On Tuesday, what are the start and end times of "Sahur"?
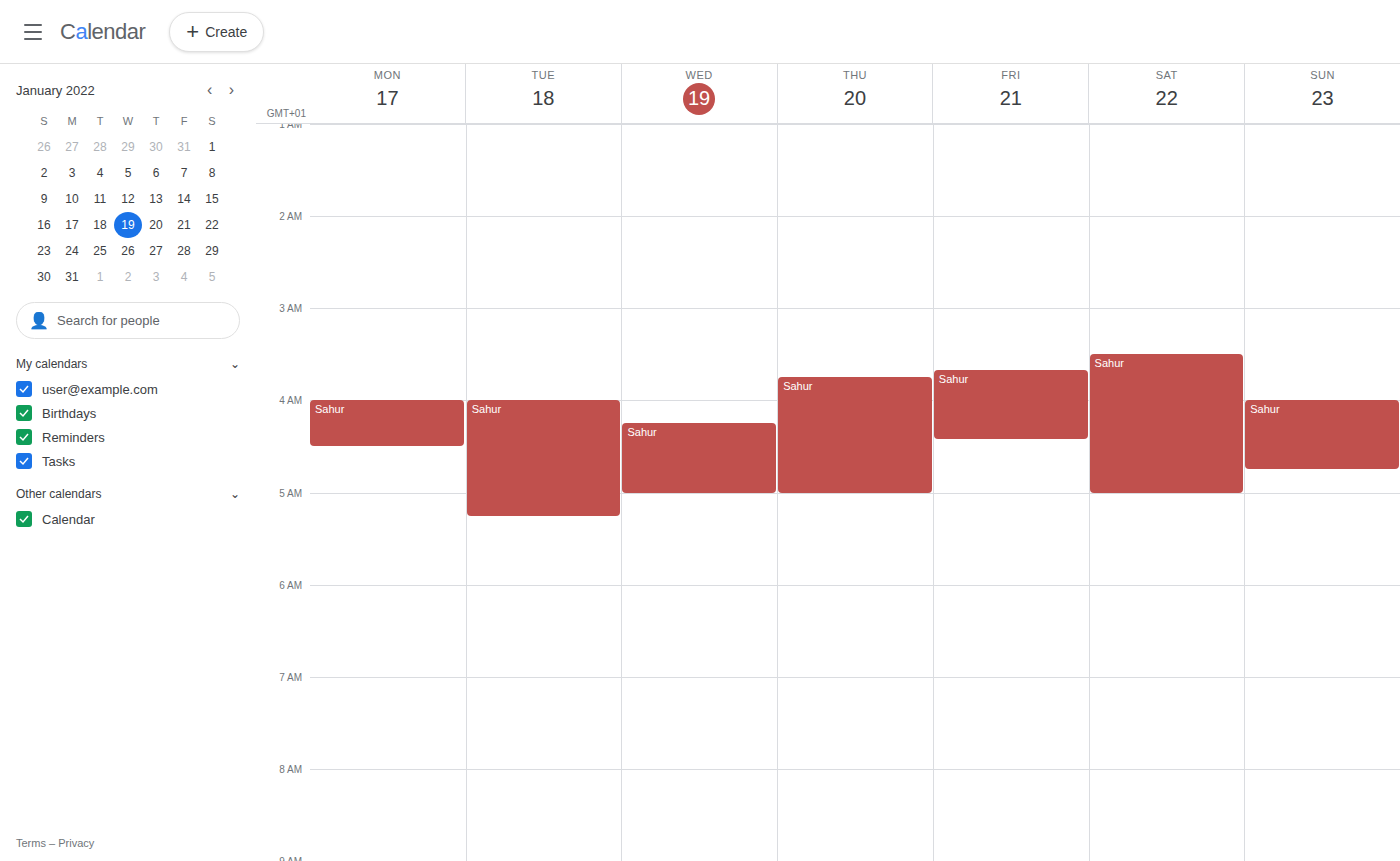
4:00 AM to 5:15 AM